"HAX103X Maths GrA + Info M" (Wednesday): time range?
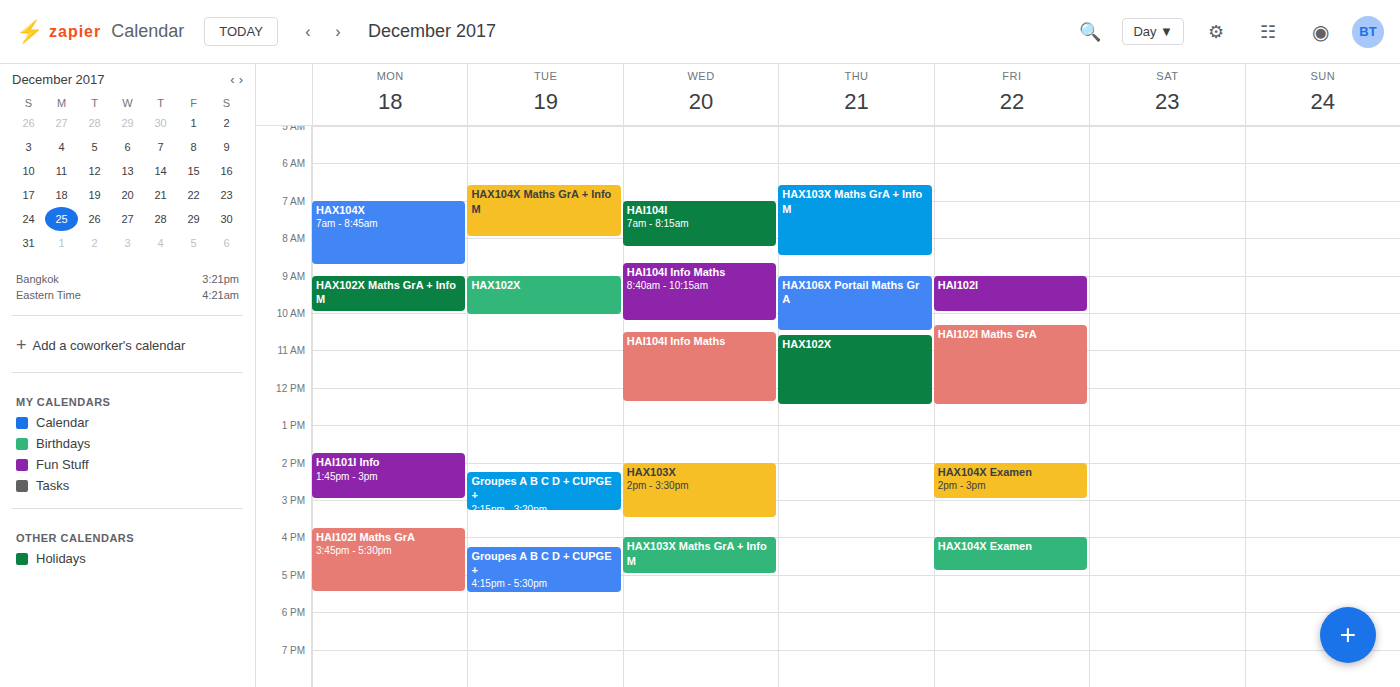
4:00 PM to 5:00 PM